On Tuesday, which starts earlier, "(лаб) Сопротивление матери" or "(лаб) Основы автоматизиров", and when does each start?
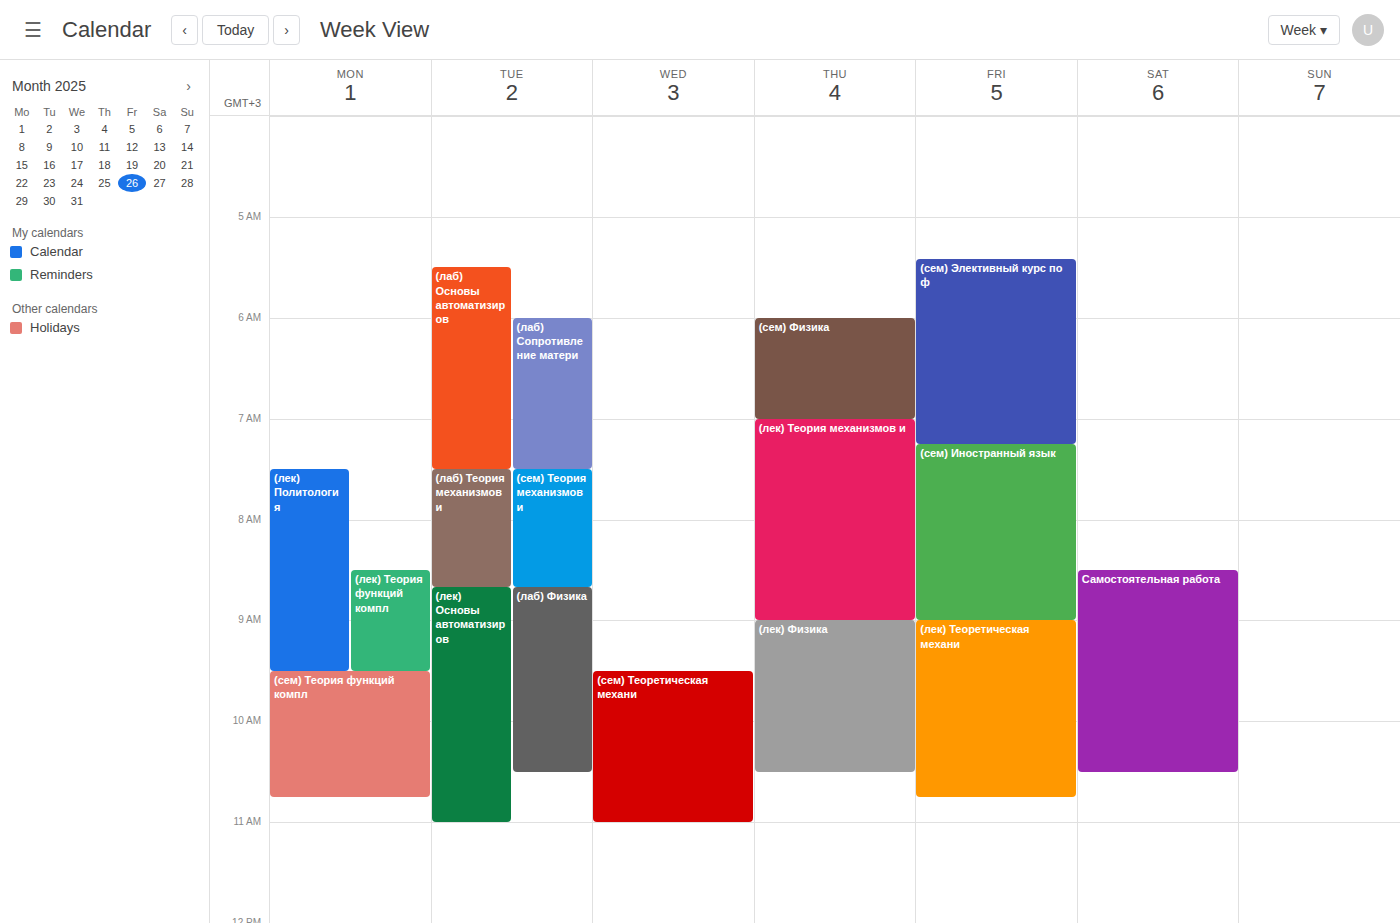
"(лаб) Основы автоматизиров" 5:30 AM; "(лаб) Сопротивление матери" 6:00 AM.